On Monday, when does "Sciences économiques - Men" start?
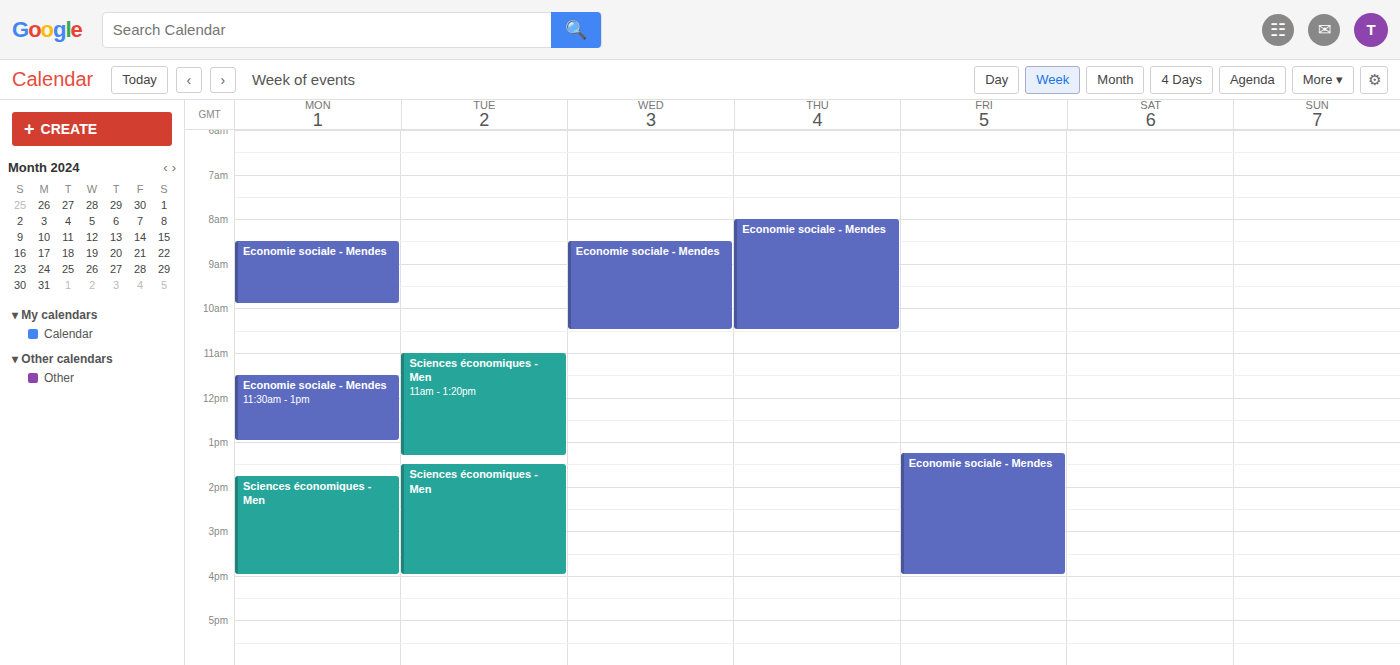
1:45 PM